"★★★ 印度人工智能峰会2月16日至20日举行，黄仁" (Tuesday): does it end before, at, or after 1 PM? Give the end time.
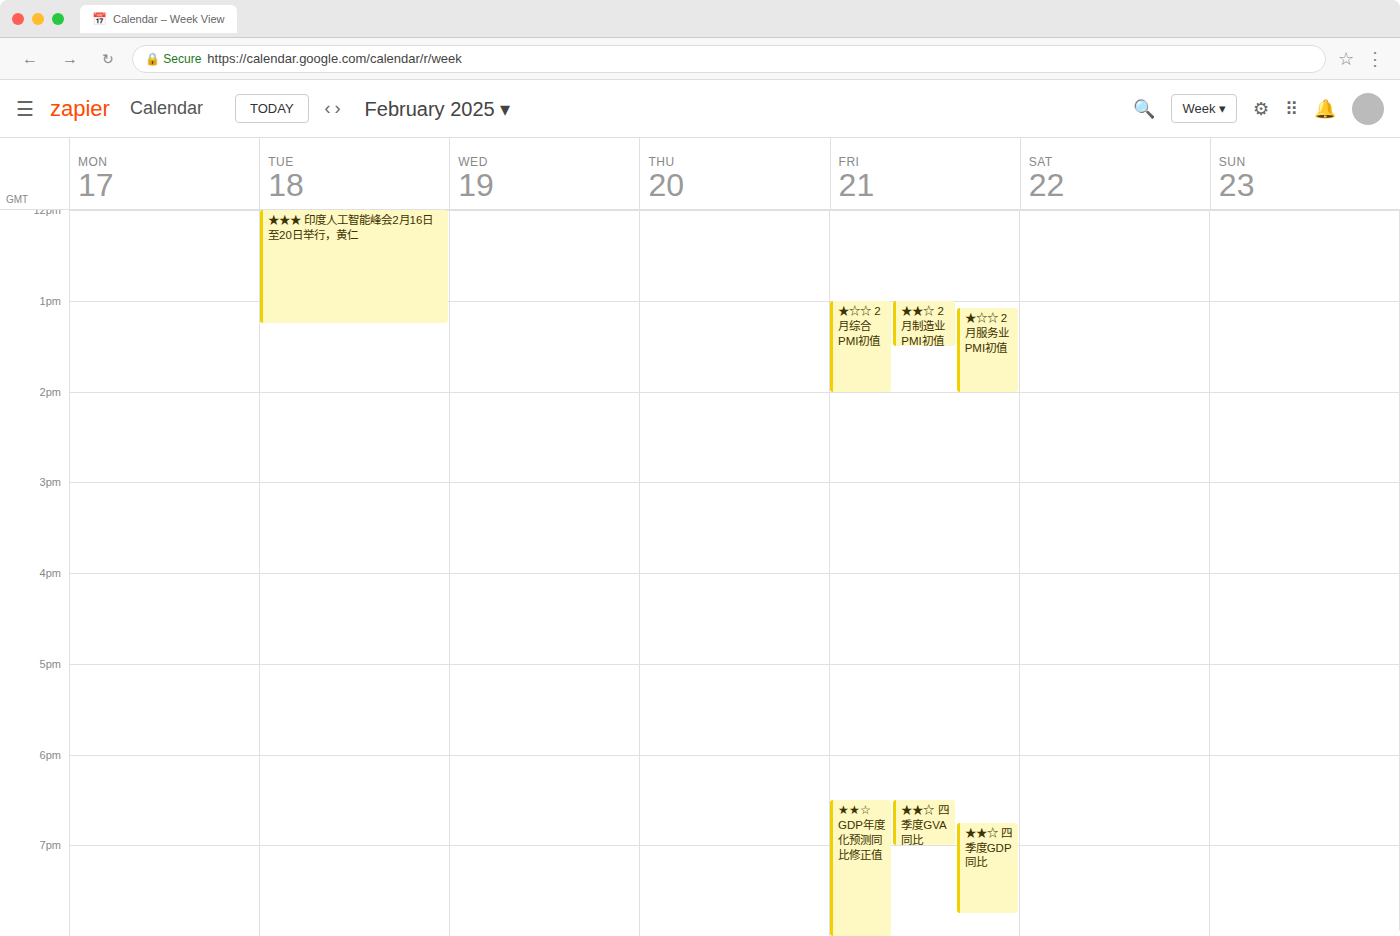
1:15 PM -- after 1 PM, 15 minutes below the 1 PM line.